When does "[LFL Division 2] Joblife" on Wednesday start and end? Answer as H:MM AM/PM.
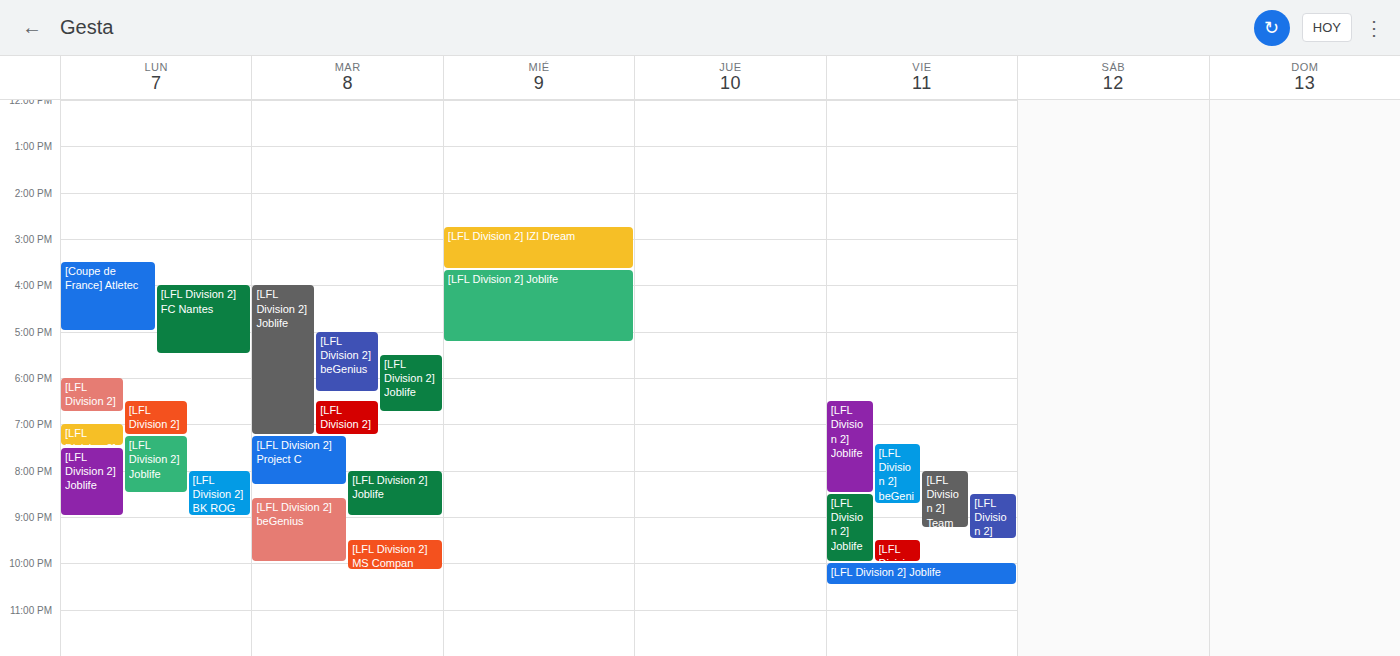
3:40 PM to 5:15 PM